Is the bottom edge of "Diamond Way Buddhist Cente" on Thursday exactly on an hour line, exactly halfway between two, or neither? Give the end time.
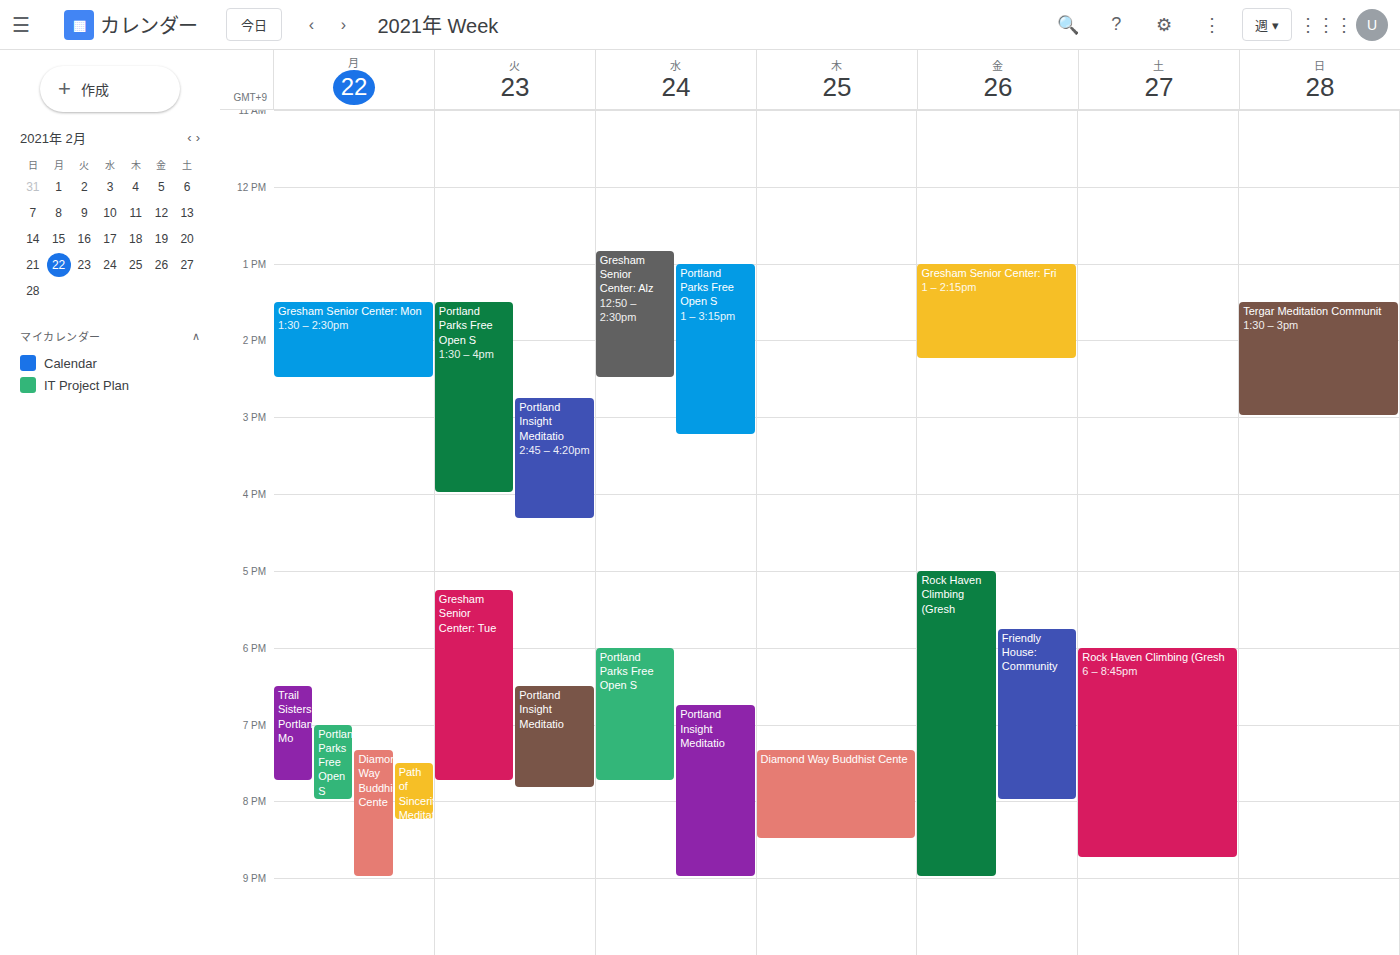
8:30 PM -- halfway between the 8 PM and 9 PM lines.